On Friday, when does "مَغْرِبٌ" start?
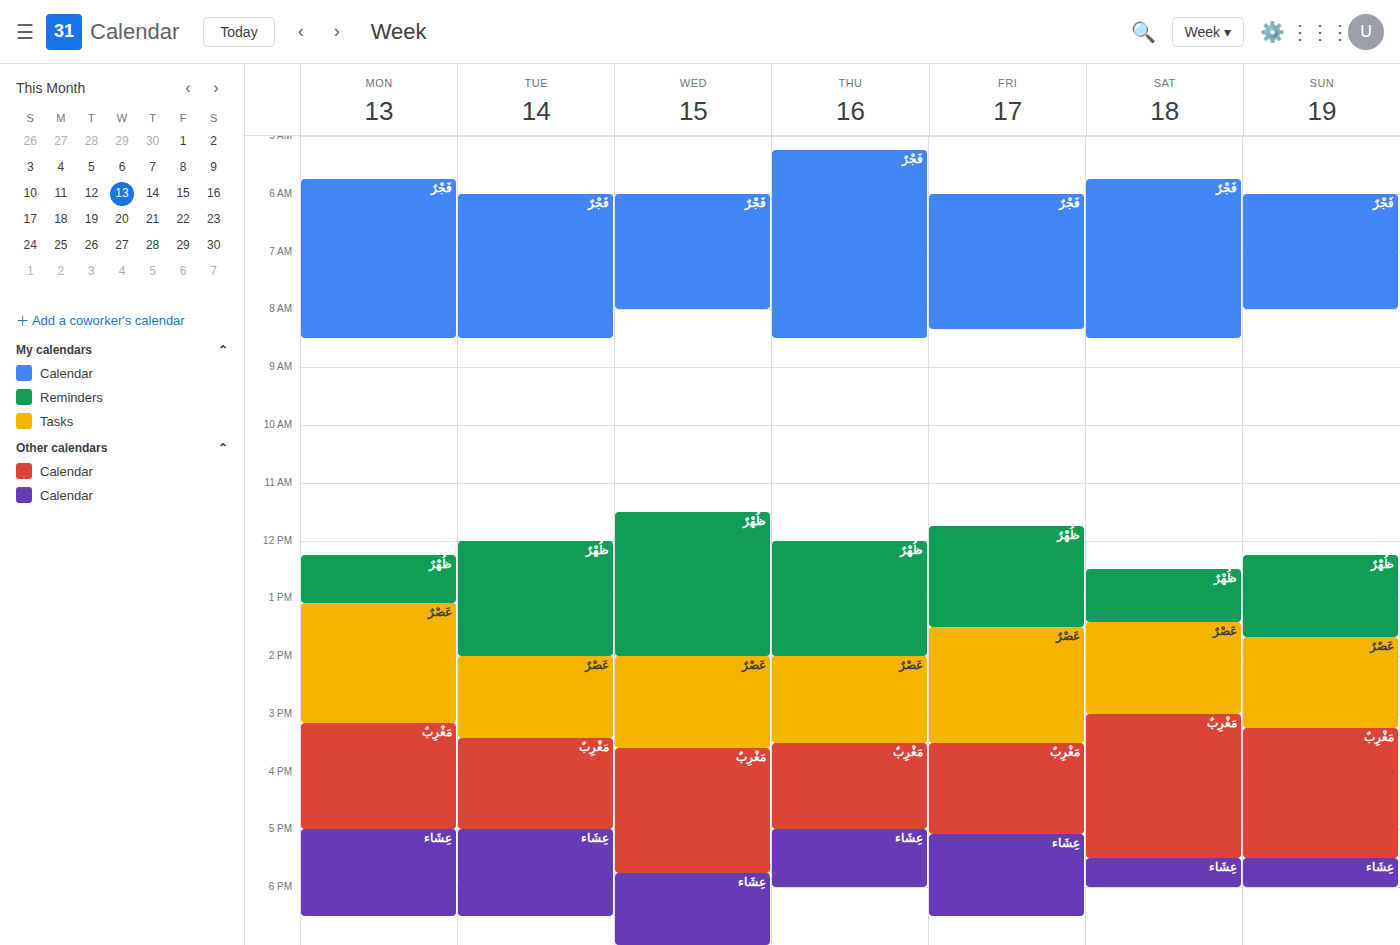
3:30 PM